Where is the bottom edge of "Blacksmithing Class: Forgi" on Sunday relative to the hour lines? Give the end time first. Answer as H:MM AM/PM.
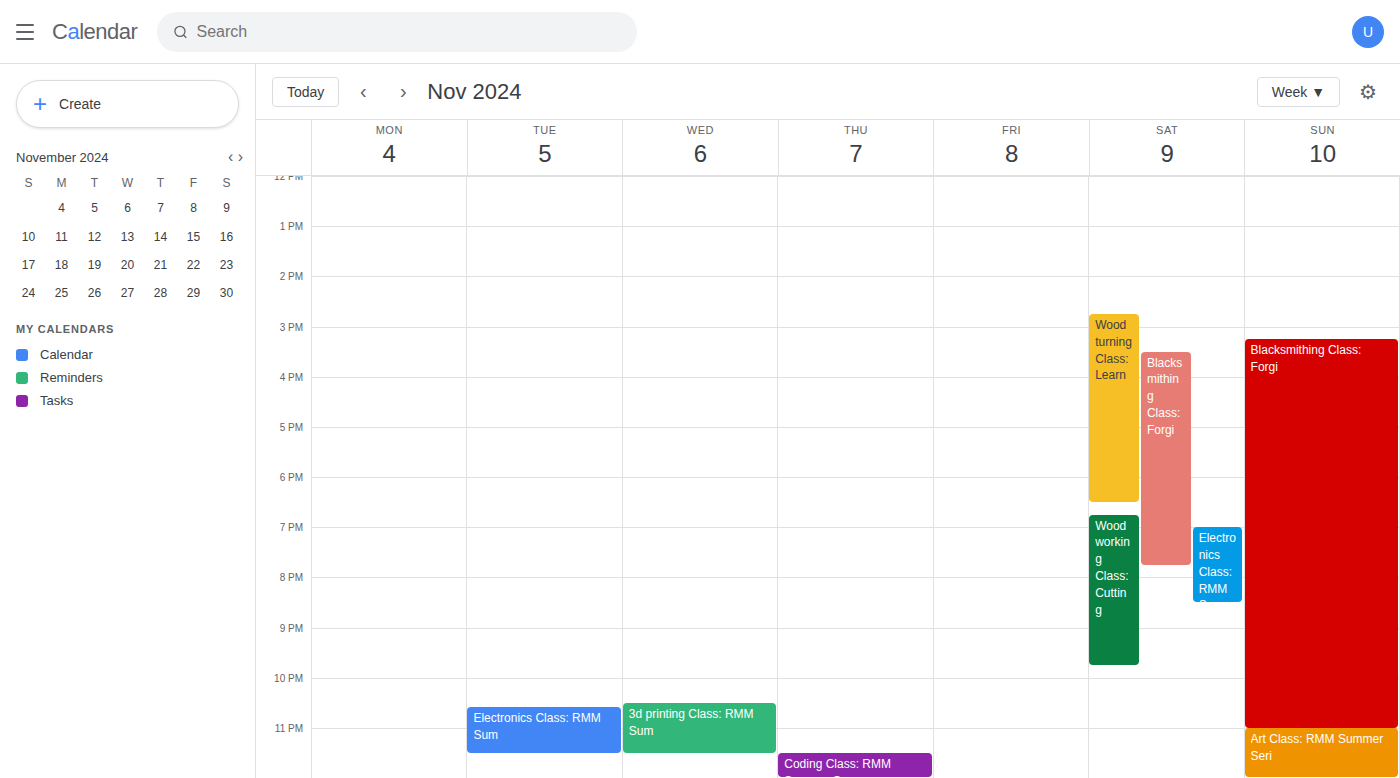
11:00 PM -- exactly on the 11 PM line.